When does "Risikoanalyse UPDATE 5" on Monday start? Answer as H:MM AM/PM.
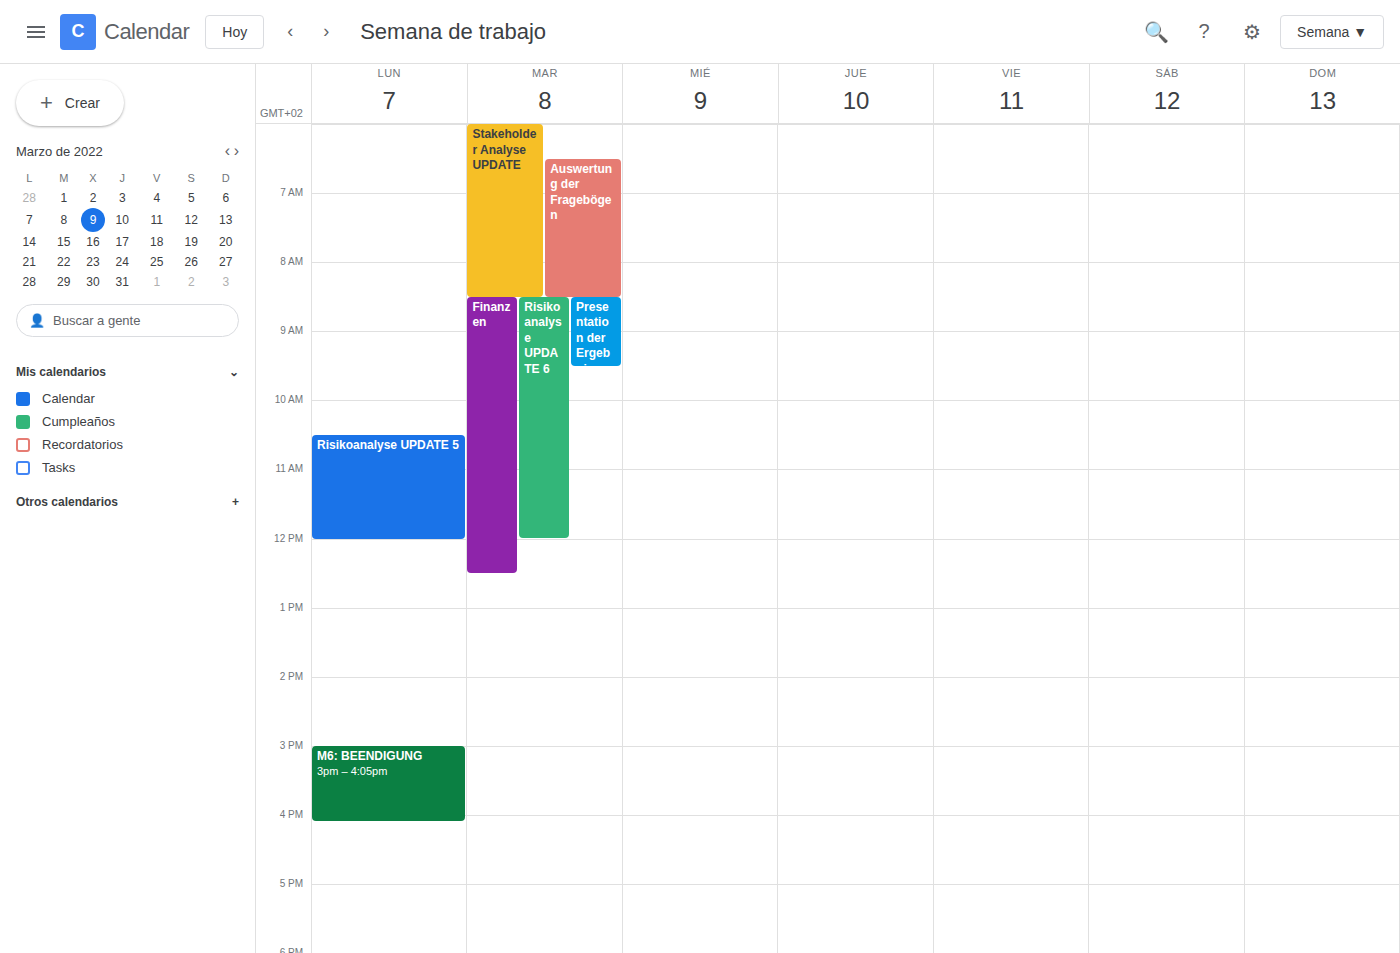
10:30 AM